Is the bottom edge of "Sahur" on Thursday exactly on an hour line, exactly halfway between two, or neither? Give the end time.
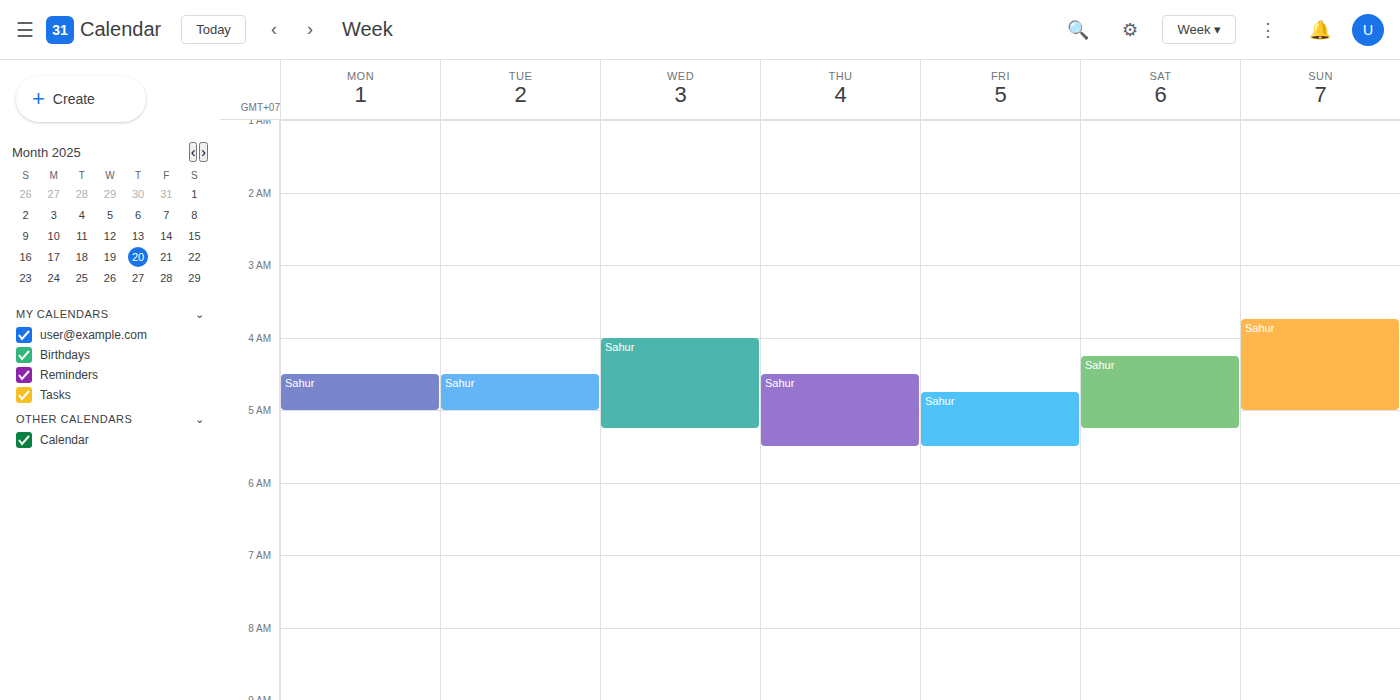
5:30 AM -- halfway between the 5 AM and 6 AM lines.